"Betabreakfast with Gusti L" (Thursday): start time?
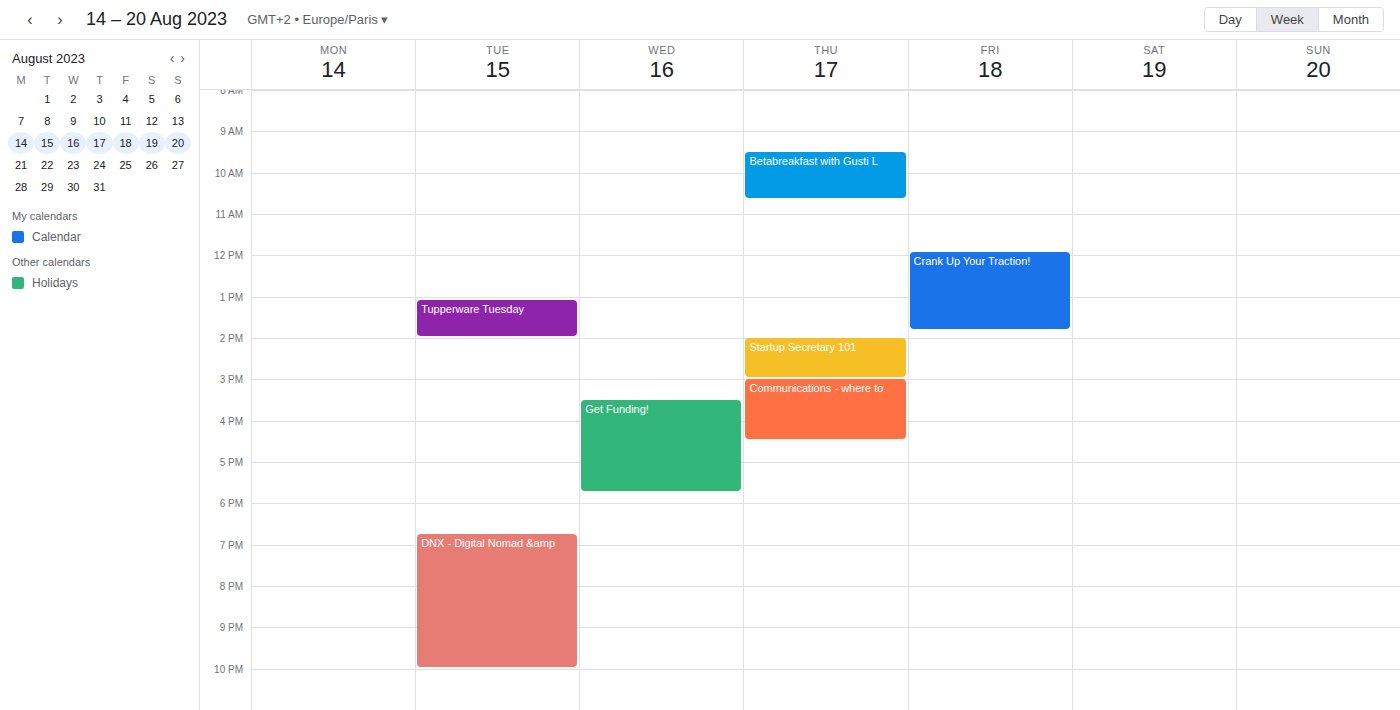
9:30 AM